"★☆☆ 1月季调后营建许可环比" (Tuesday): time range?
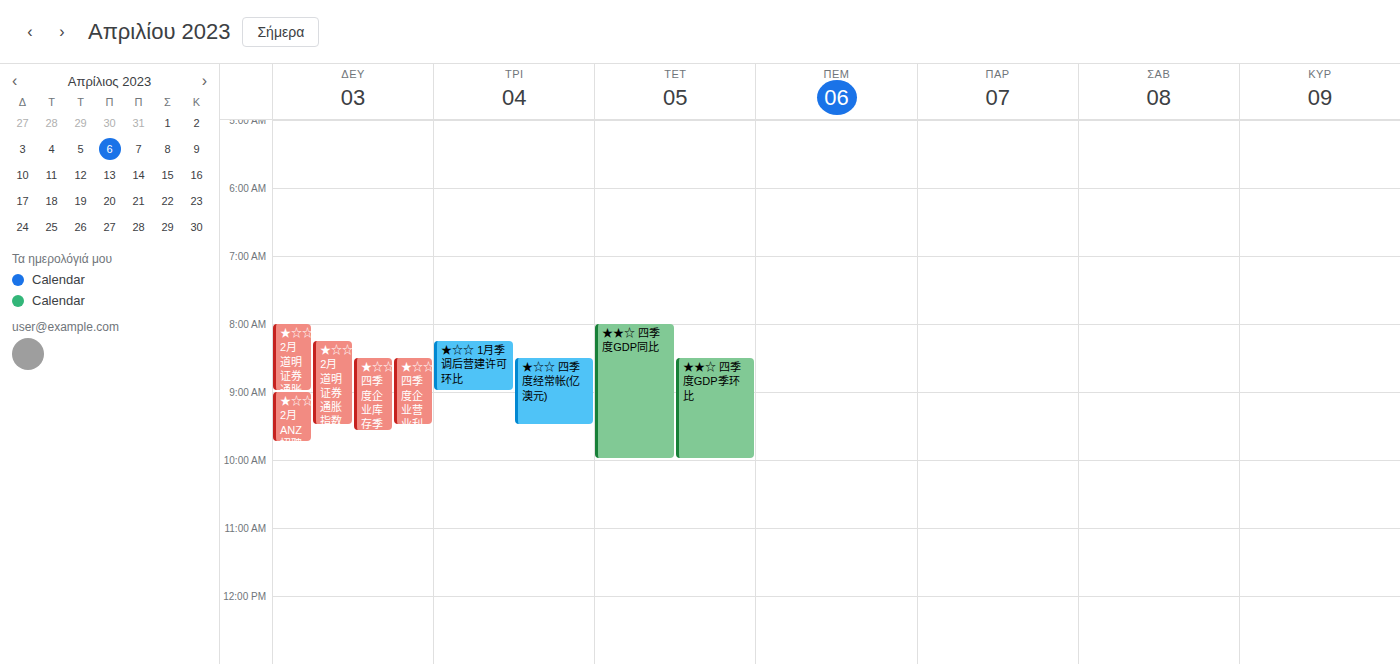
8:15 AM to 9:00 AM